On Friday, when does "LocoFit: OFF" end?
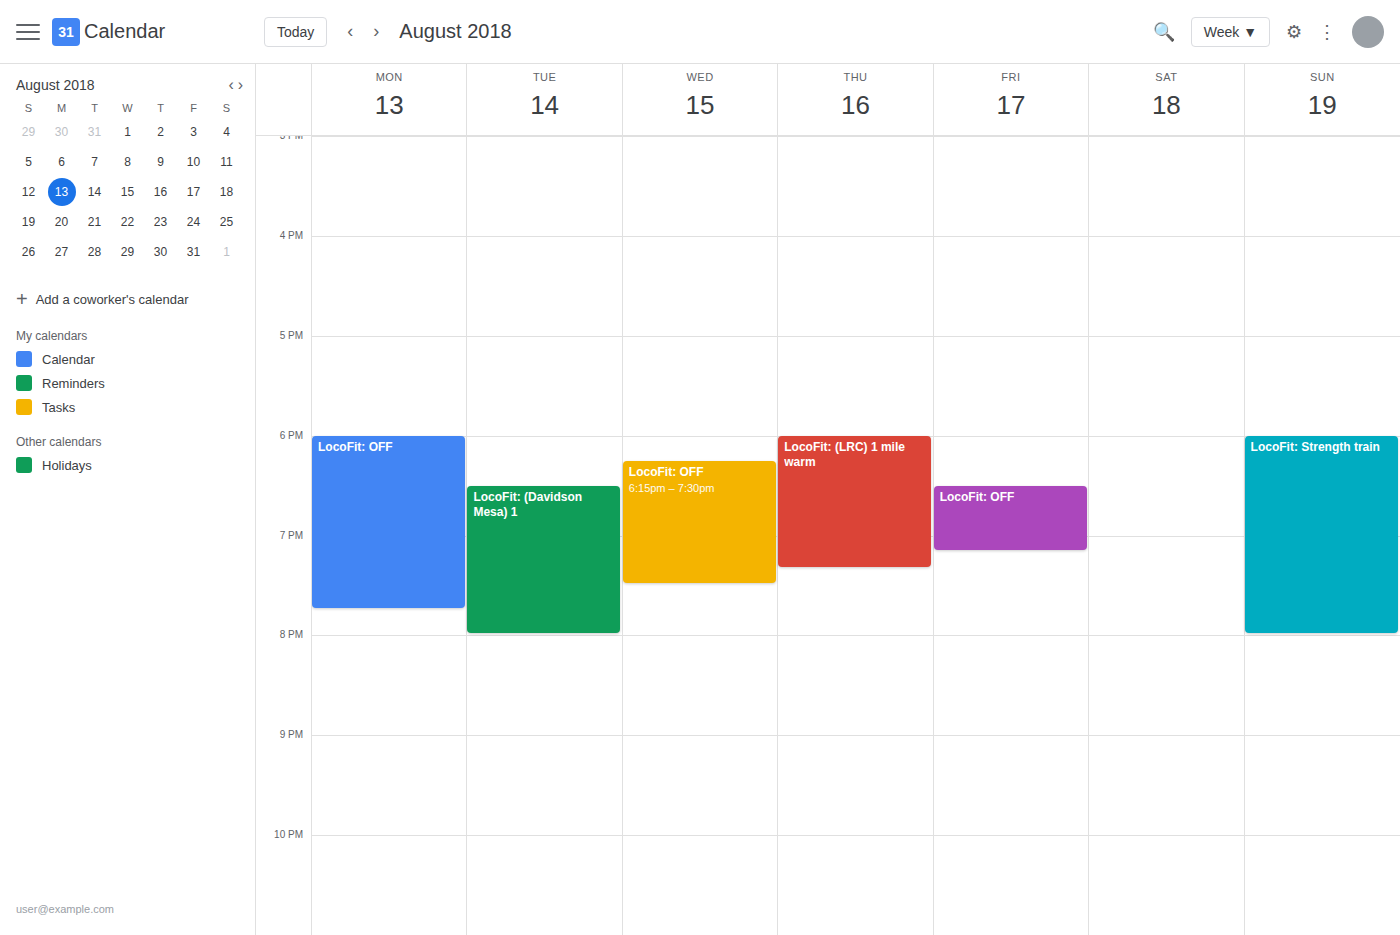
7:10 PM